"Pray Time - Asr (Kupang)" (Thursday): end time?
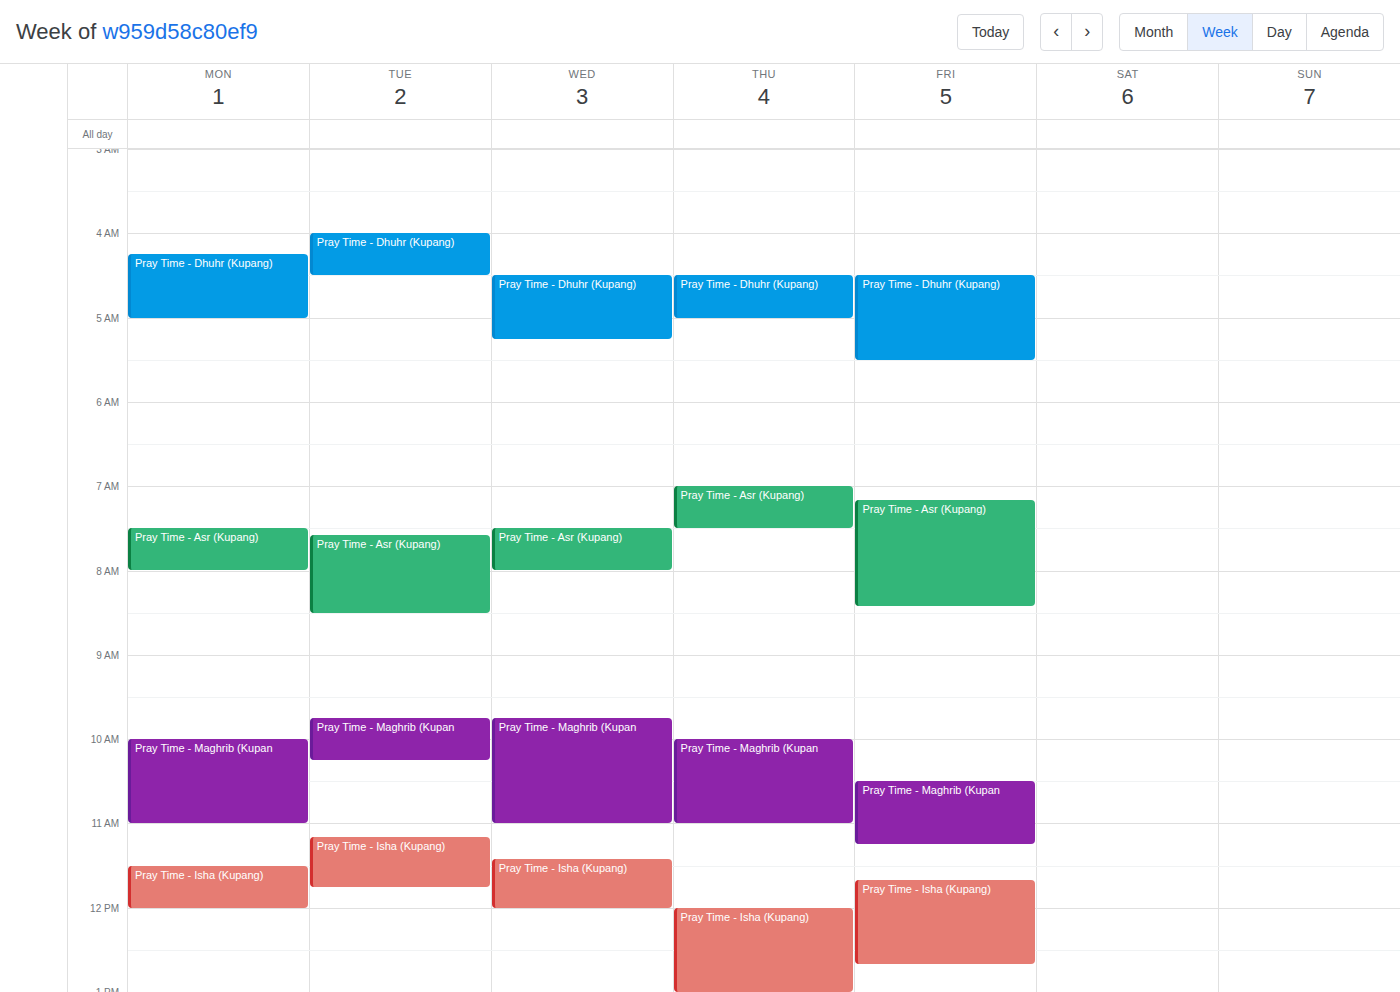
07:30